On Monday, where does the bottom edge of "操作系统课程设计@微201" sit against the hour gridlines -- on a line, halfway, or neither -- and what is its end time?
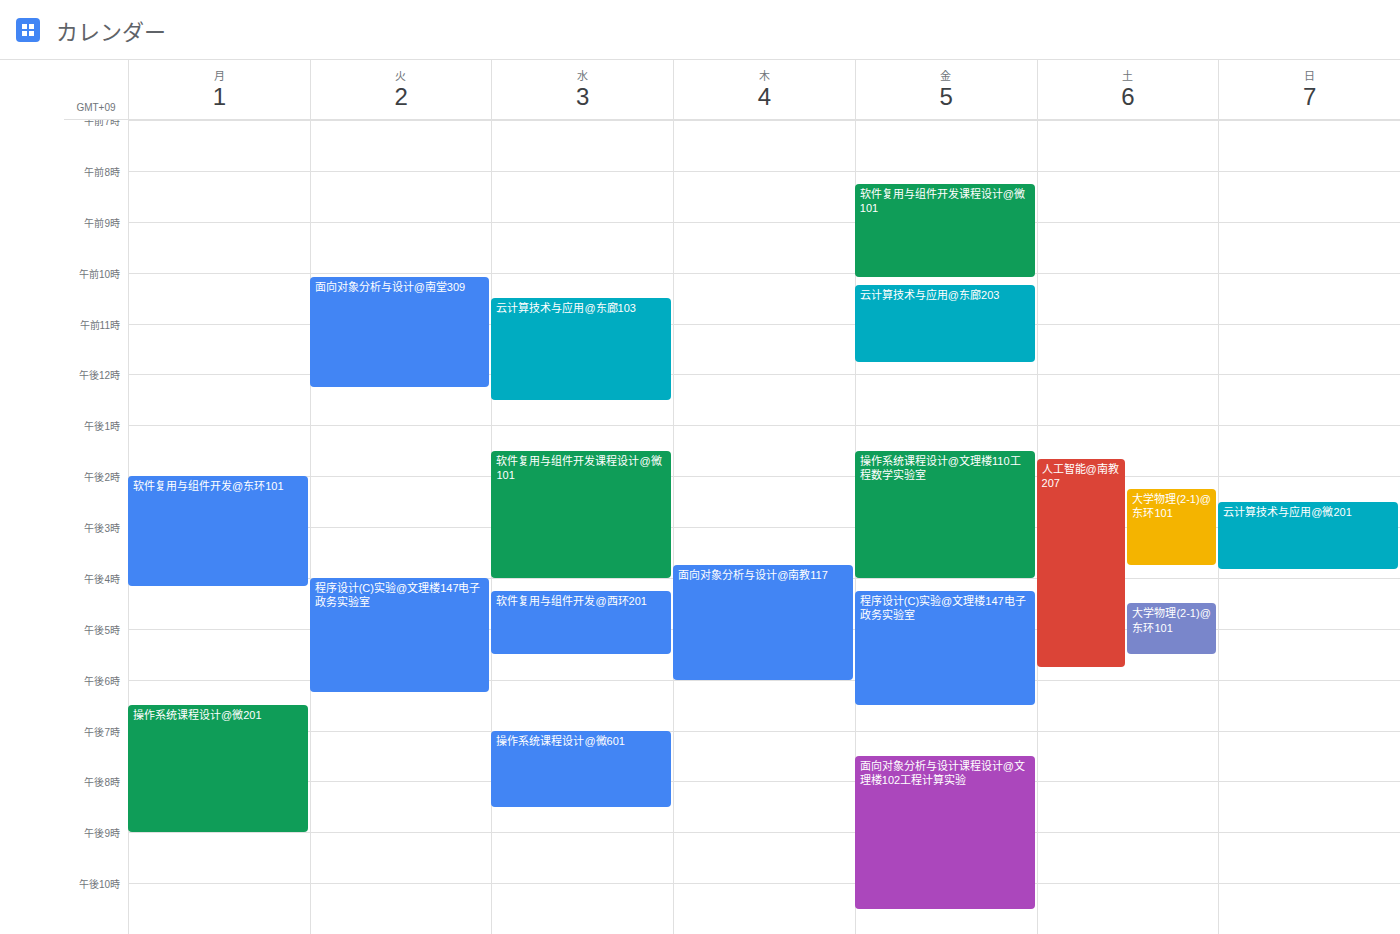
9:00 PM -- exactly on the 9 PM line.